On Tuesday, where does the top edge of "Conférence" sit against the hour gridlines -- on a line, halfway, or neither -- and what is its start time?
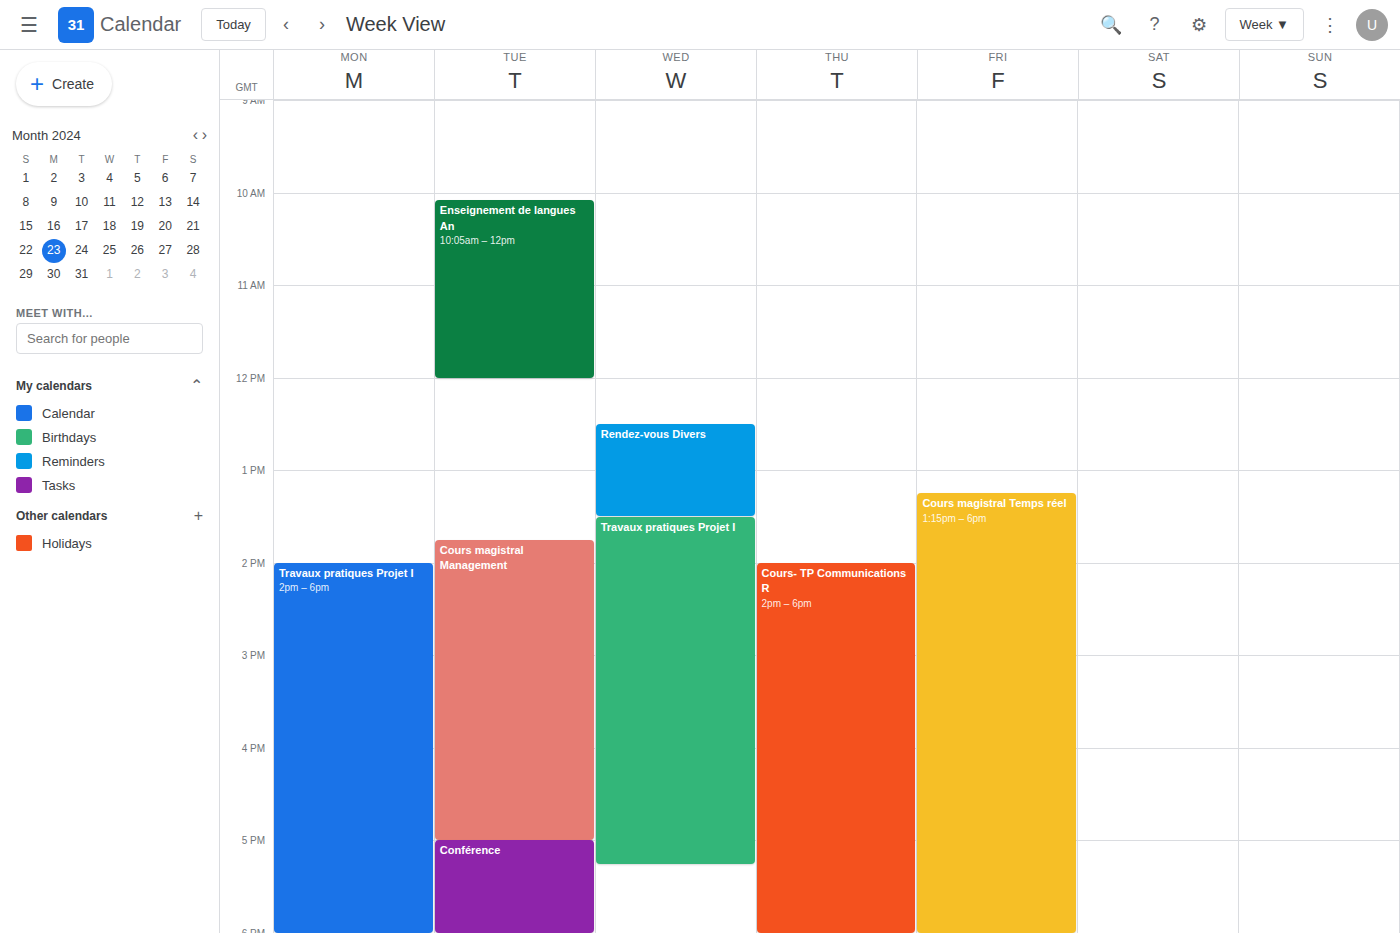
5:00 PM -- exactly on the 5 PM line.